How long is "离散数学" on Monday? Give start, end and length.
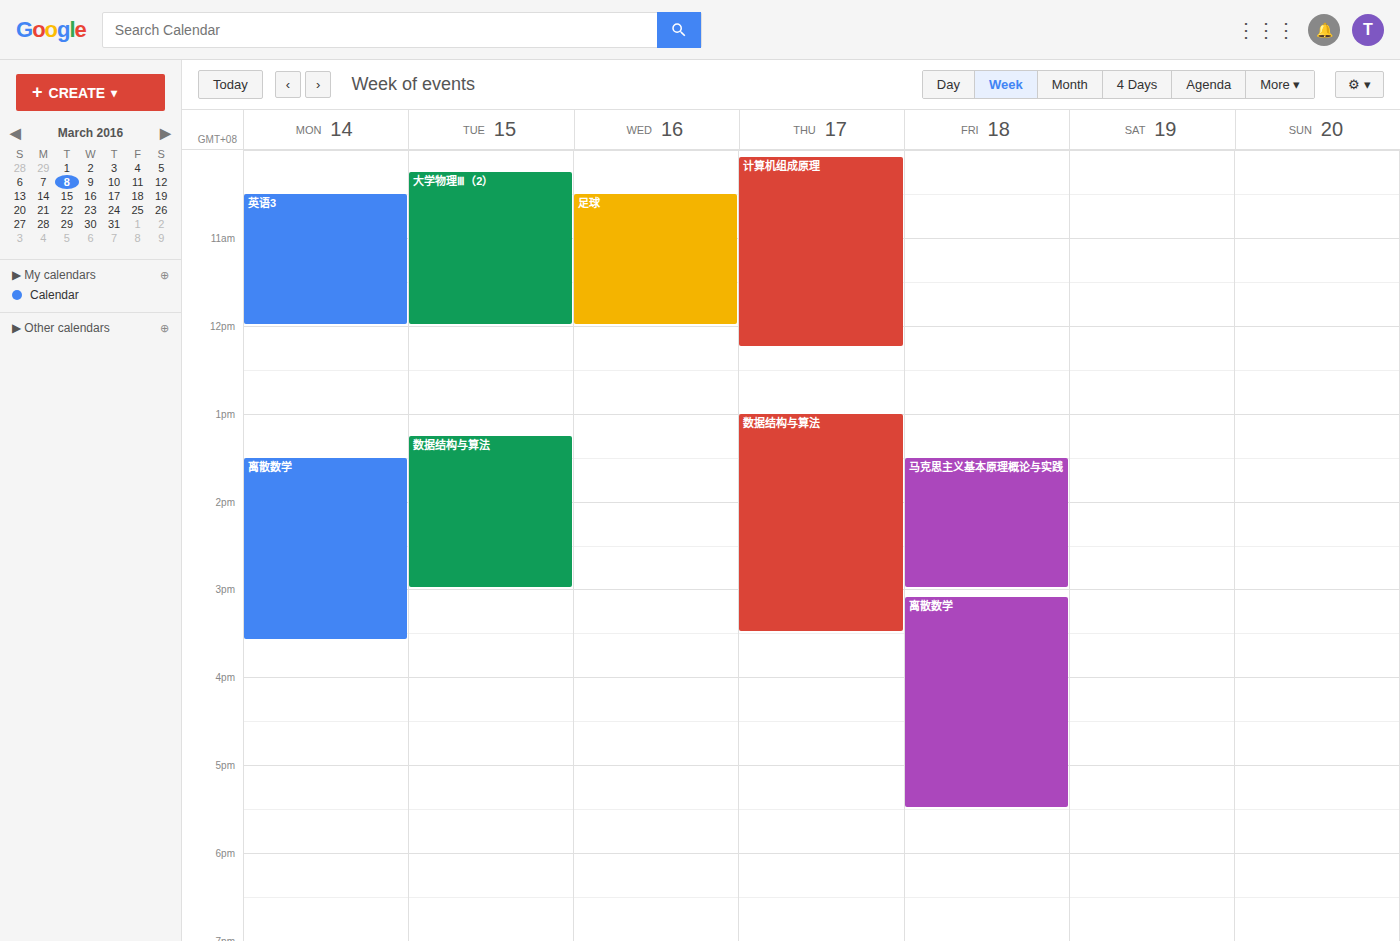
1:30 PM to 3:35 PM, 2 hours 5 minutes